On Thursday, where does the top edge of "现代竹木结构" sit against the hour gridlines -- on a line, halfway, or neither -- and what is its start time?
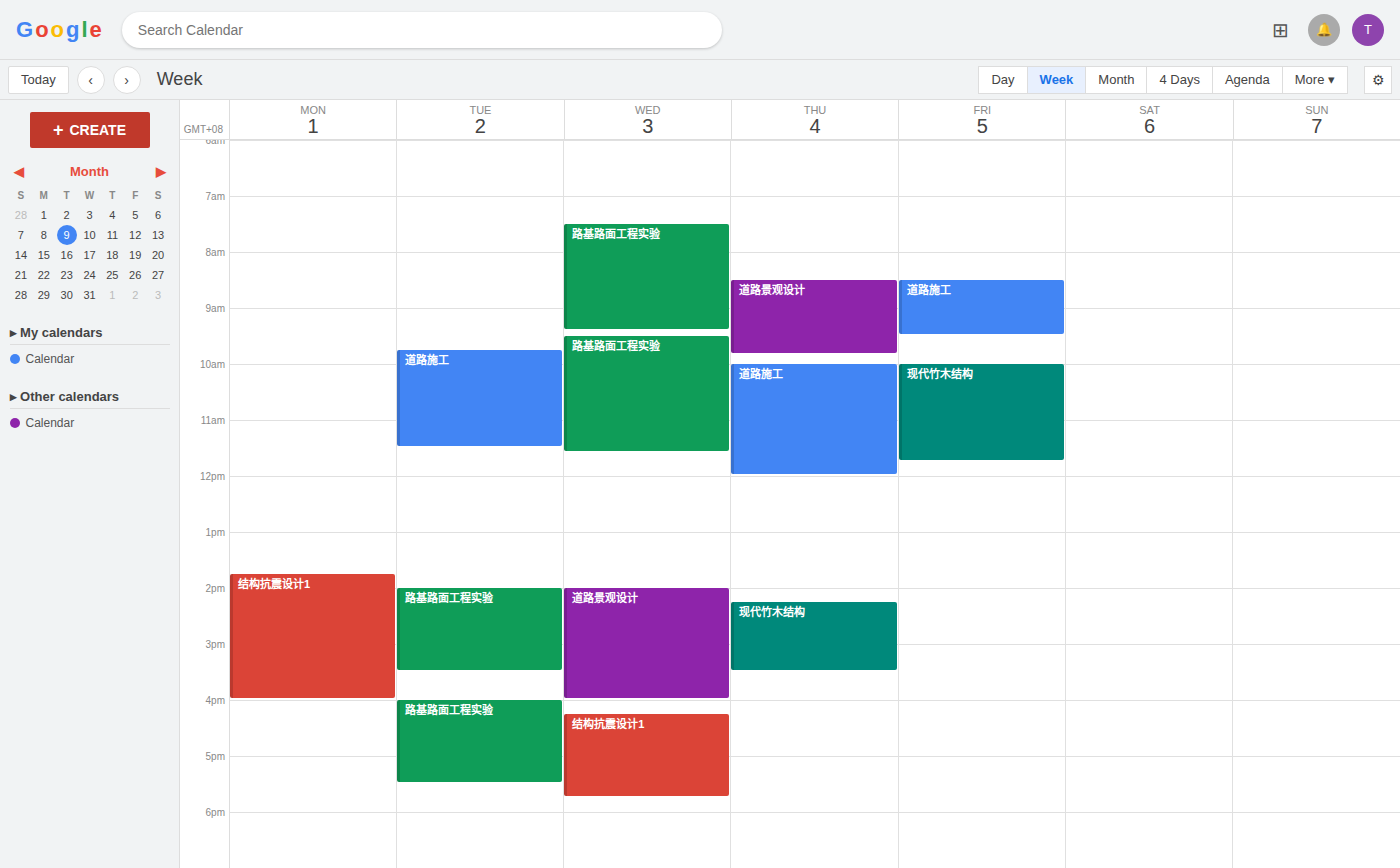
2:15 PM -- neither: a quarter of the way from the 2 PM line to the 3 PM line.